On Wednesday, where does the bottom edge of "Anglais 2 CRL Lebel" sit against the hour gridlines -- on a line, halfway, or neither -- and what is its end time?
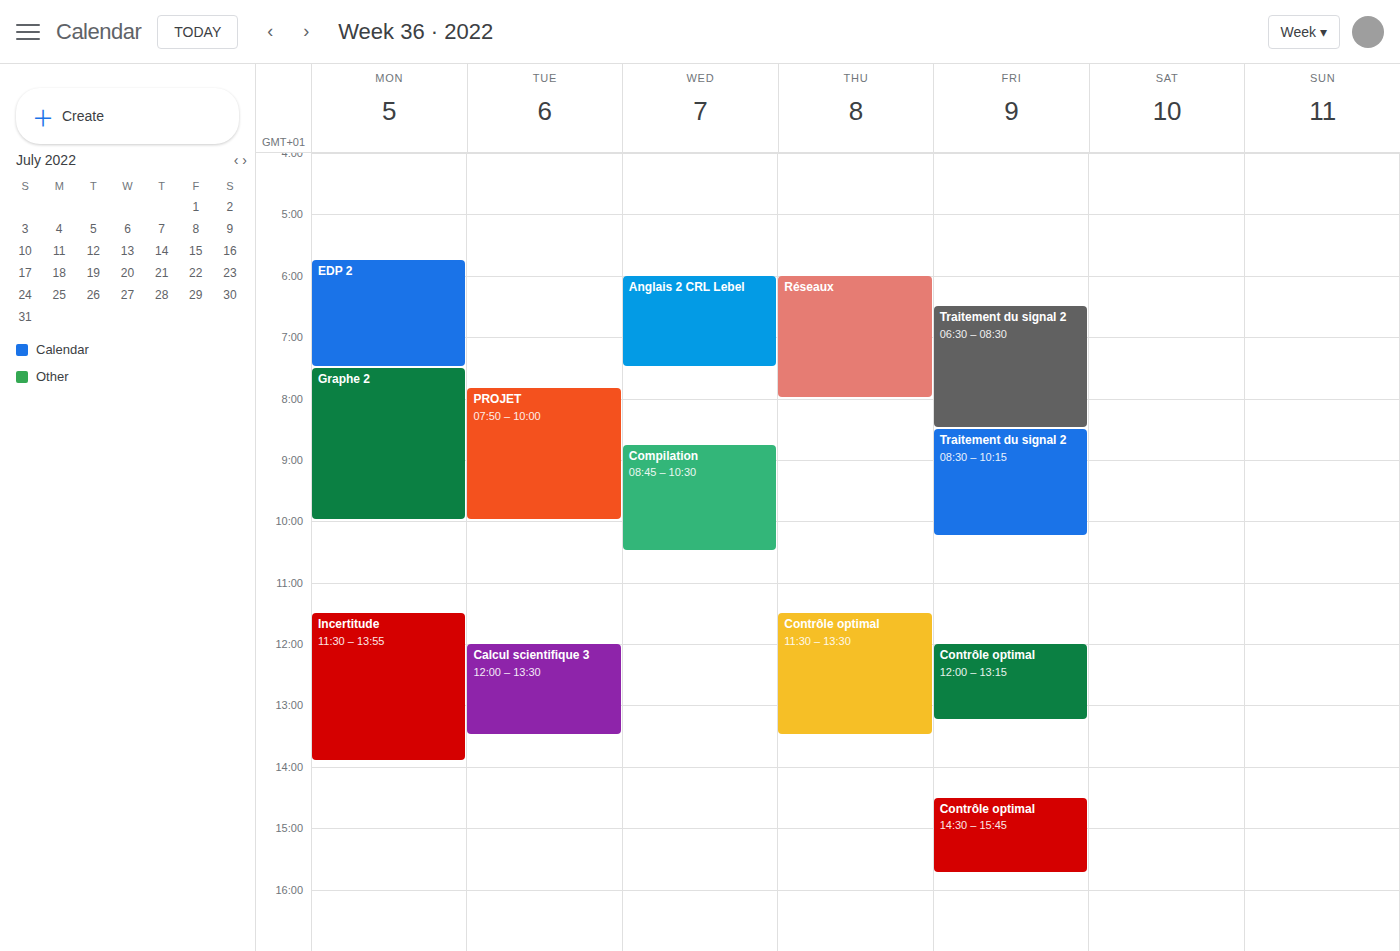
7:30 AM -- halfway between the 7 AM and 8 AM lines.